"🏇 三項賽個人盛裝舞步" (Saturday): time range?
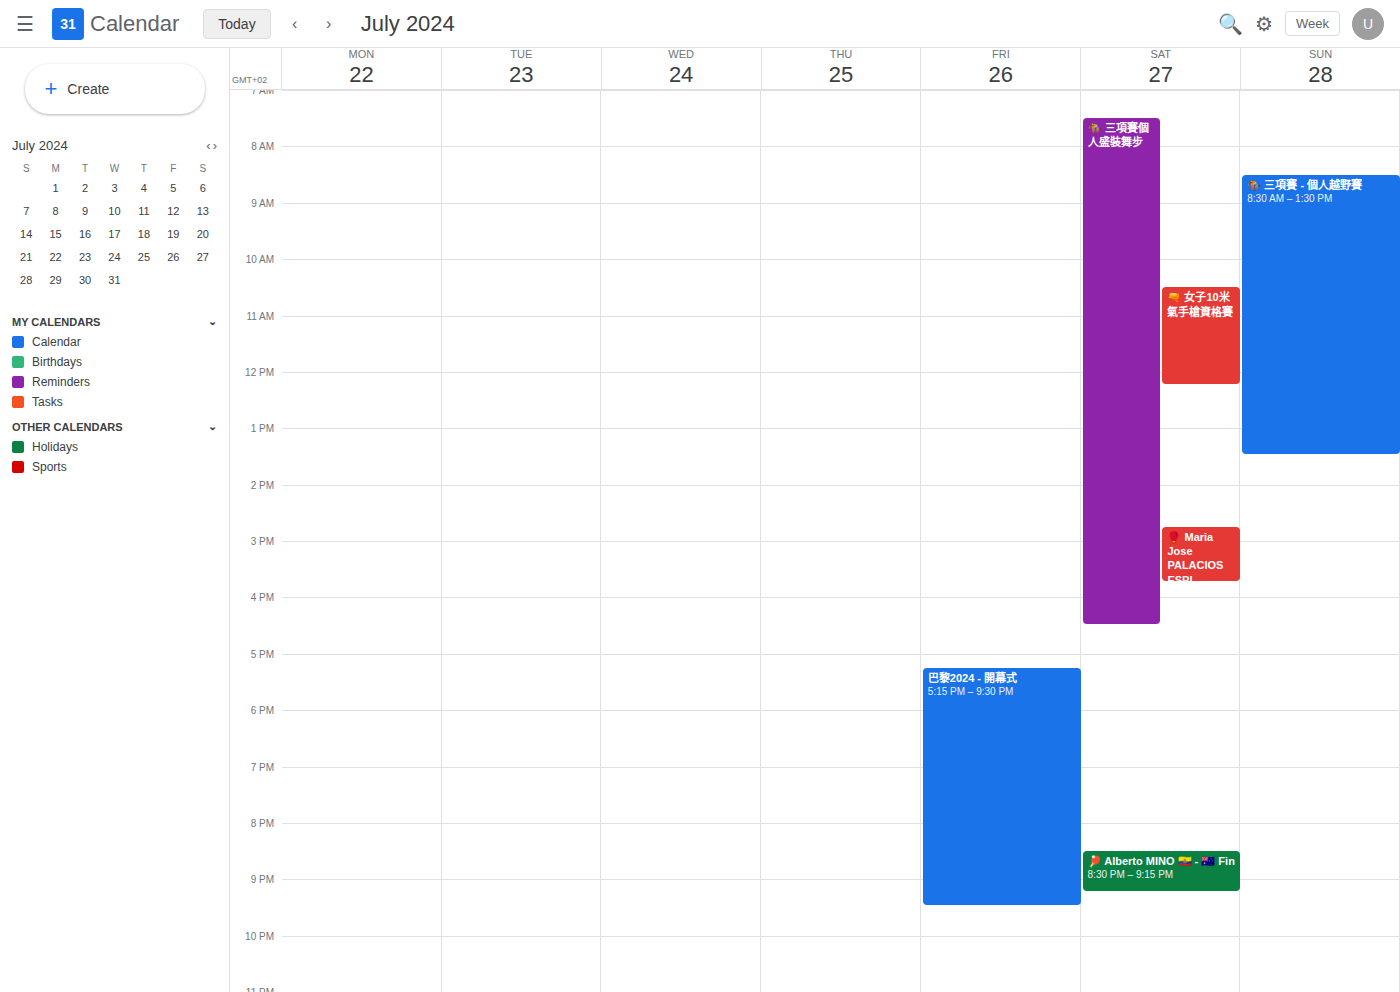
07:30 to 16:30